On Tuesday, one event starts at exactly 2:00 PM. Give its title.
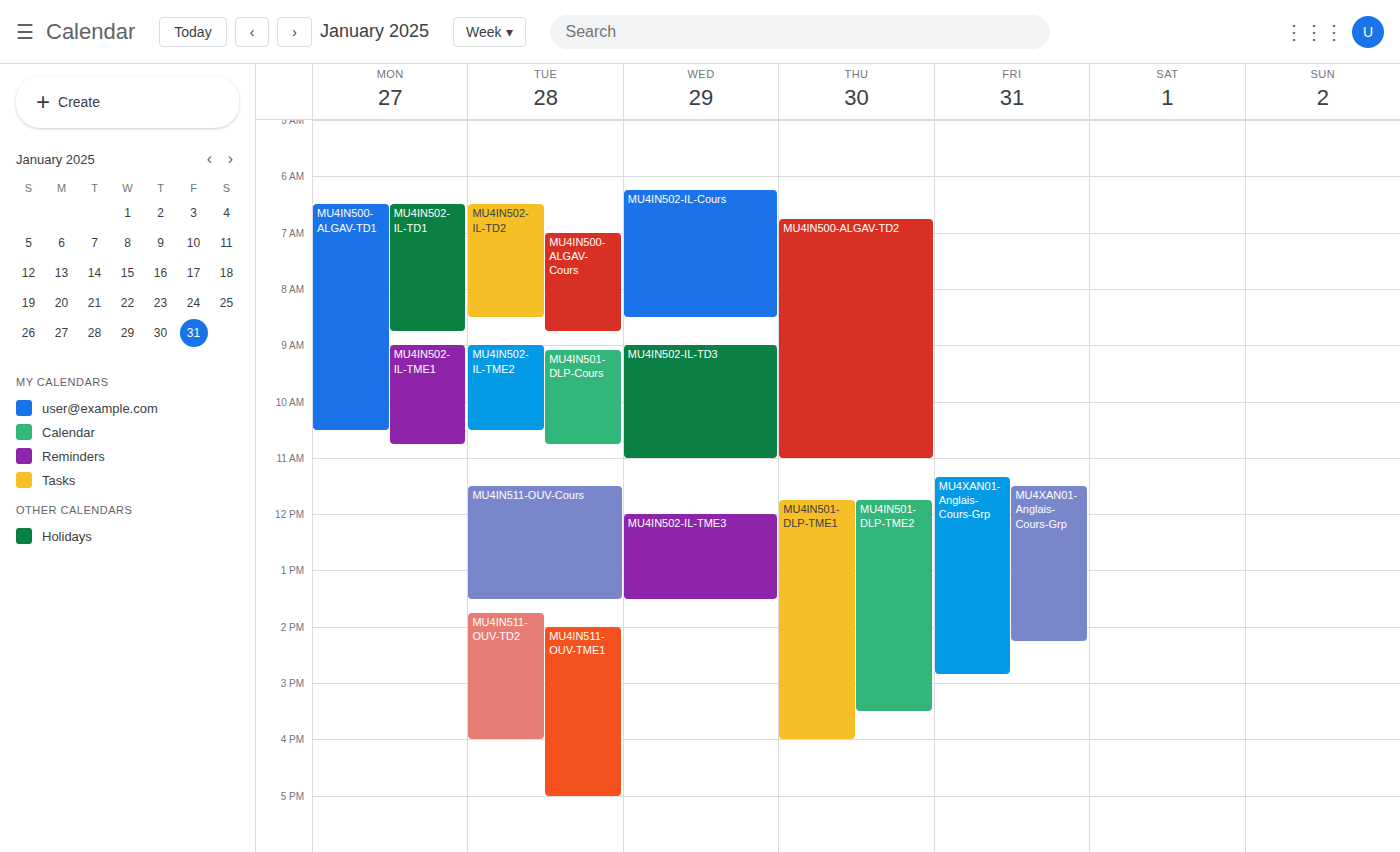
"MU4IN511-OUV-TME1"